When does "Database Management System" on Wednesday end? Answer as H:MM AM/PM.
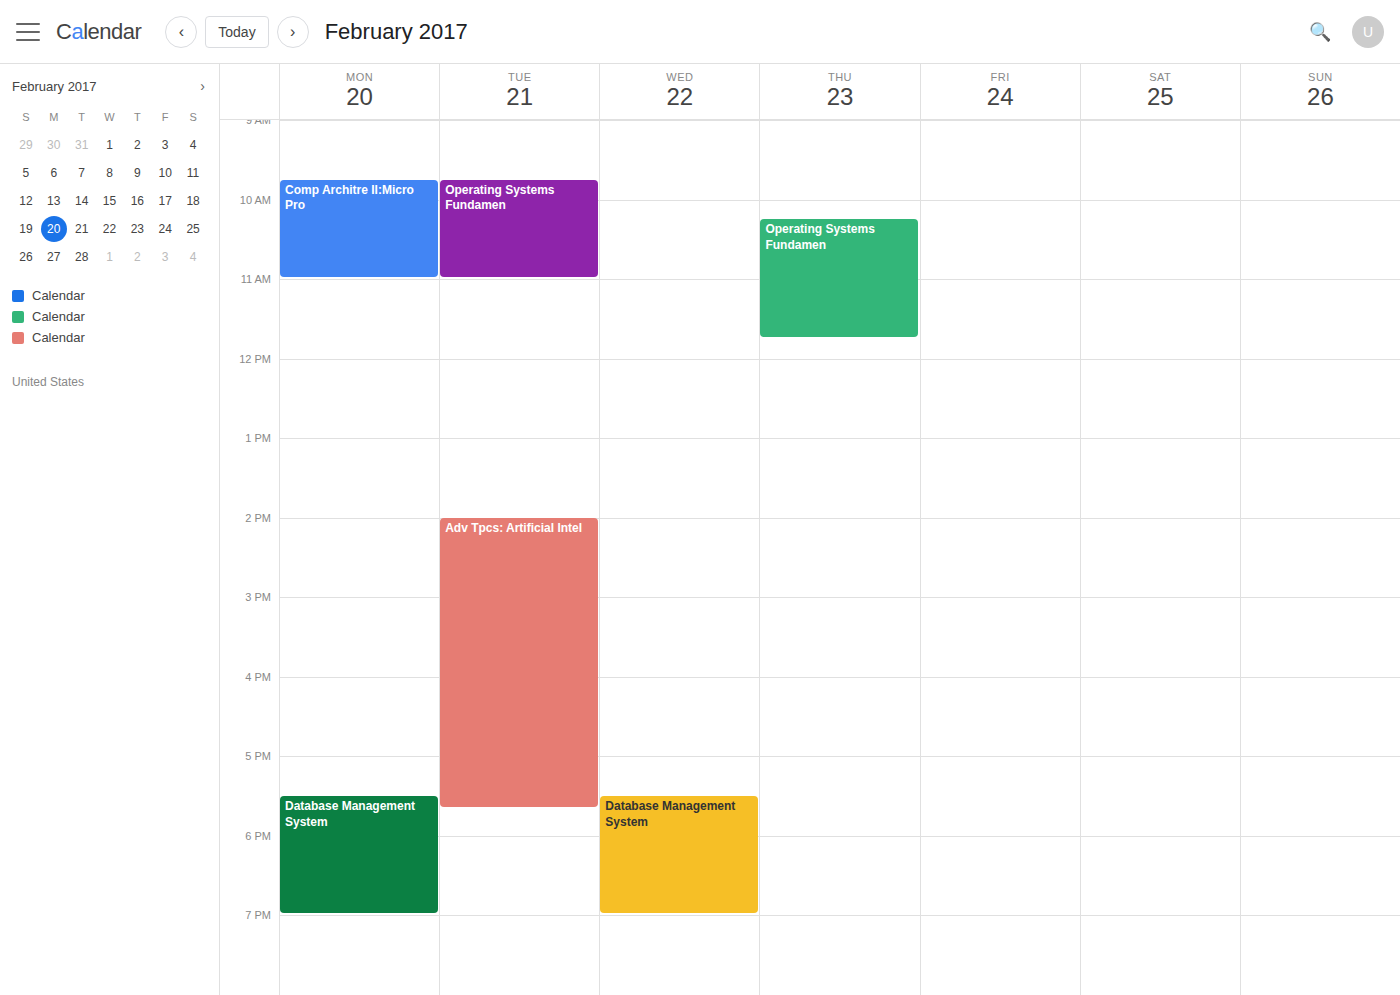
7:00 PM